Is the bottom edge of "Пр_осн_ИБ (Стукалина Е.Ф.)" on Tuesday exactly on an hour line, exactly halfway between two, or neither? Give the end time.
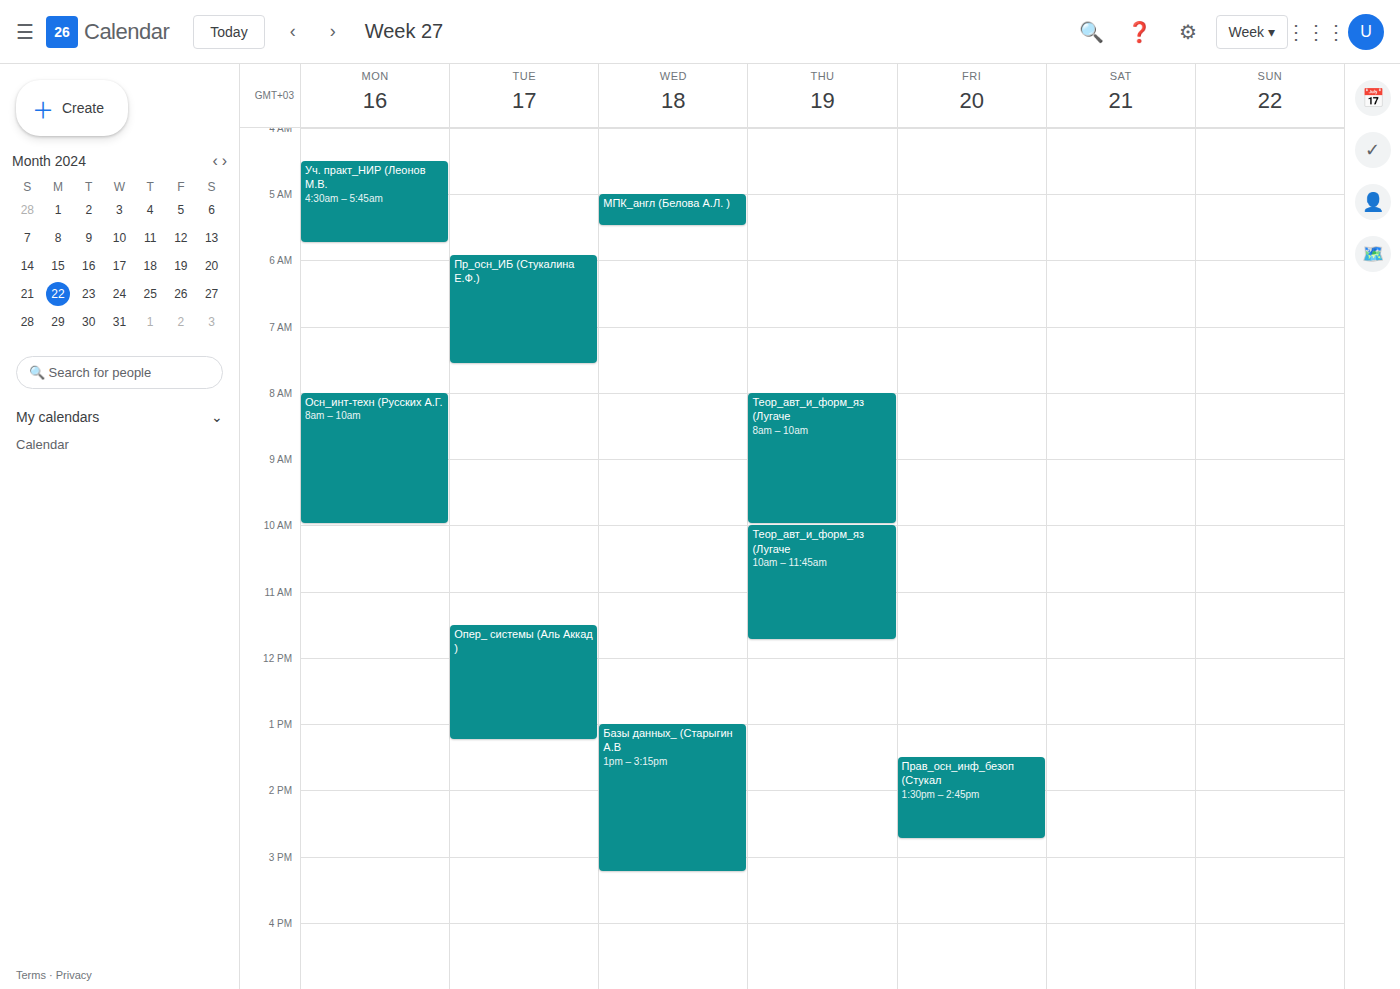
07:35 -- neither: 35 minutes below the 07:00 line and 25 minutes above the 08:00 line.